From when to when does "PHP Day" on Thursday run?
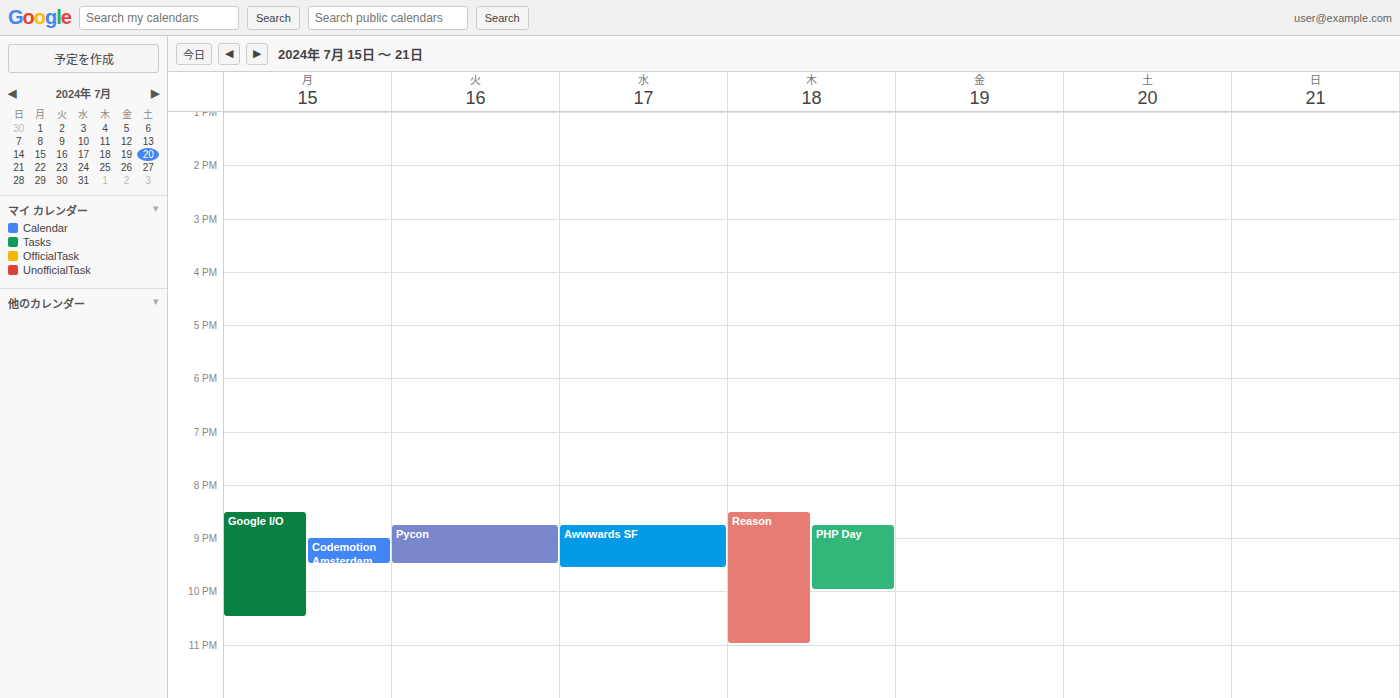
8:45 PM to 10:00 PM